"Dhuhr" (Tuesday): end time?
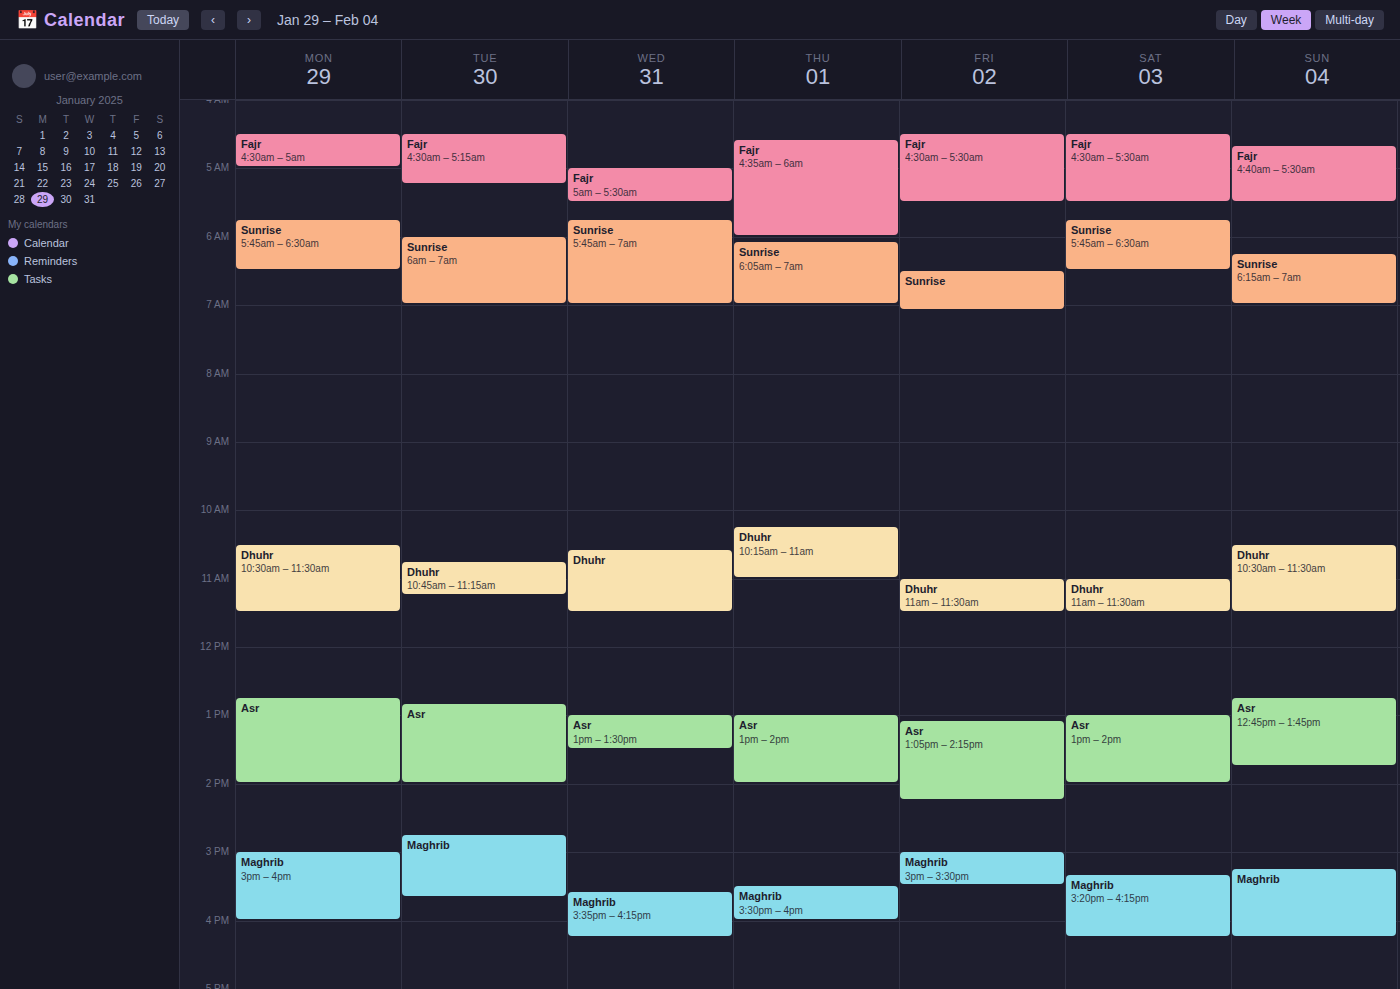
11:15 AM